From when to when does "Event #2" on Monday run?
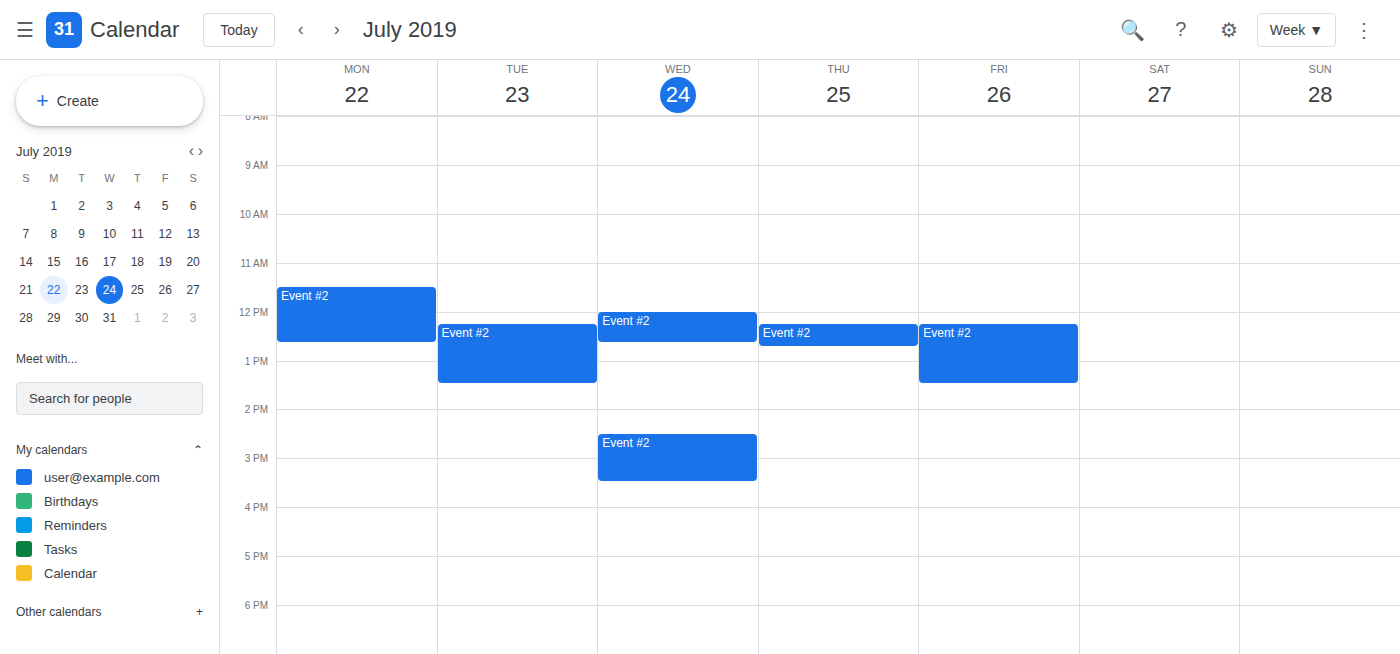
11:30 AM to 12:40 PM